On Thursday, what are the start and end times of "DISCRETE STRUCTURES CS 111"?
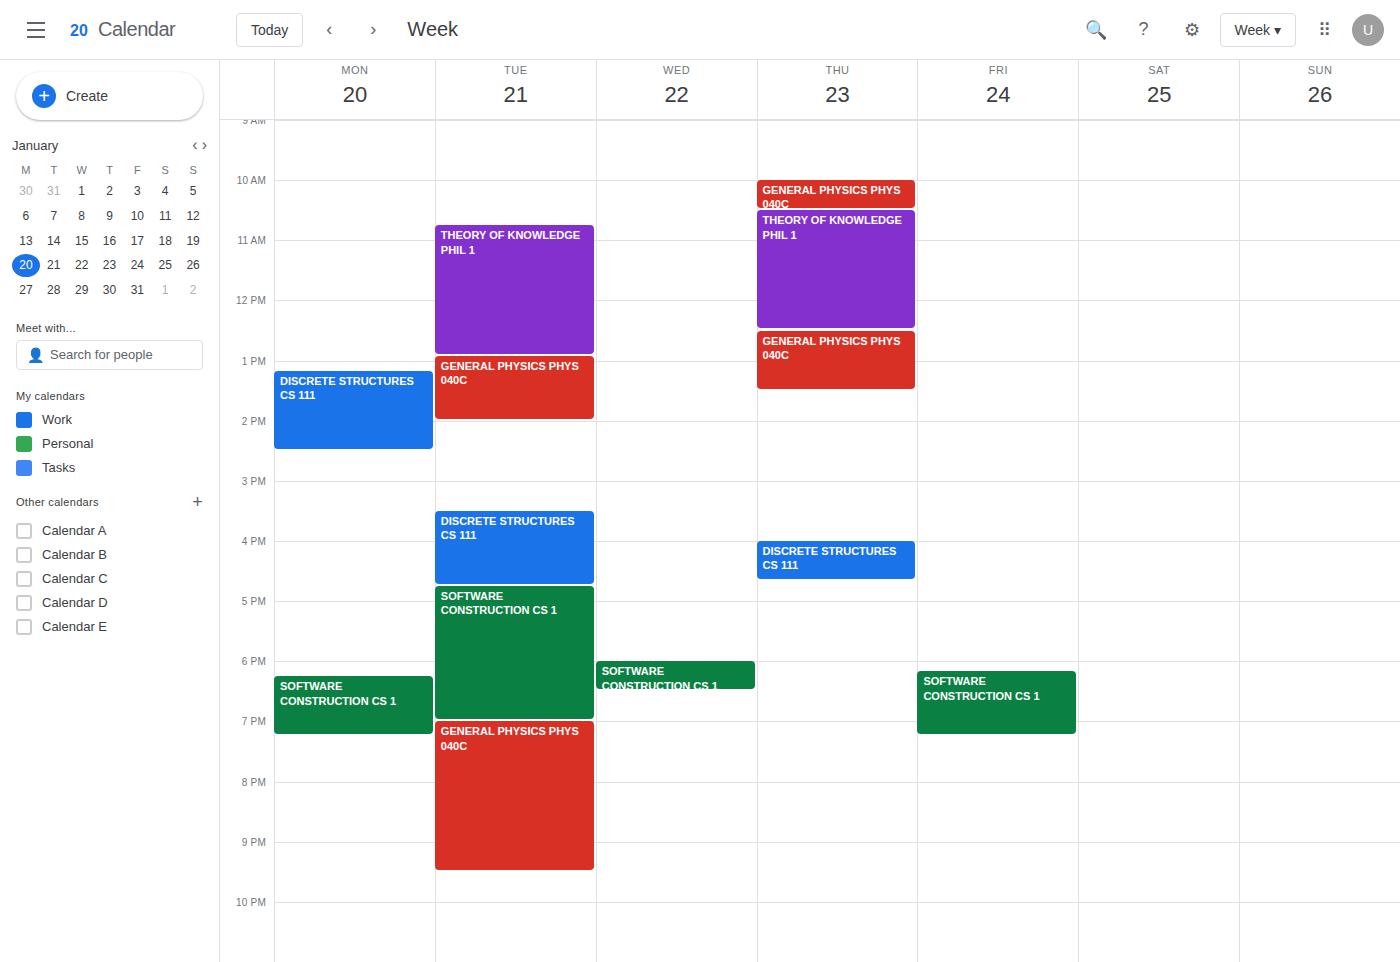
16:00 to 16:40